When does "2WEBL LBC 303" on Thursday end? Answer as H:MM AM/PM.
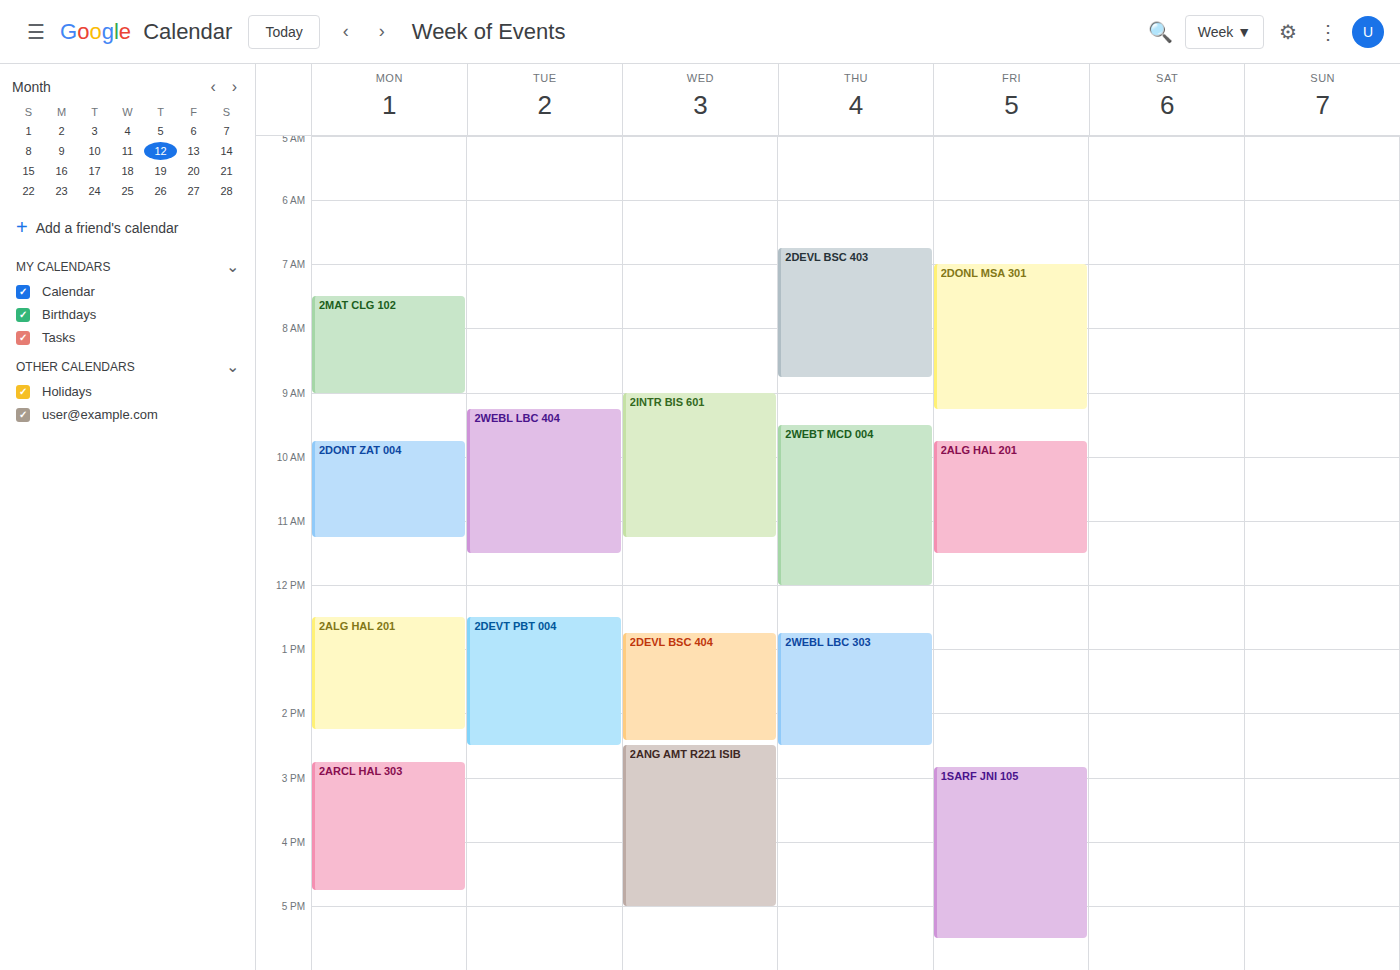
2:30 PM